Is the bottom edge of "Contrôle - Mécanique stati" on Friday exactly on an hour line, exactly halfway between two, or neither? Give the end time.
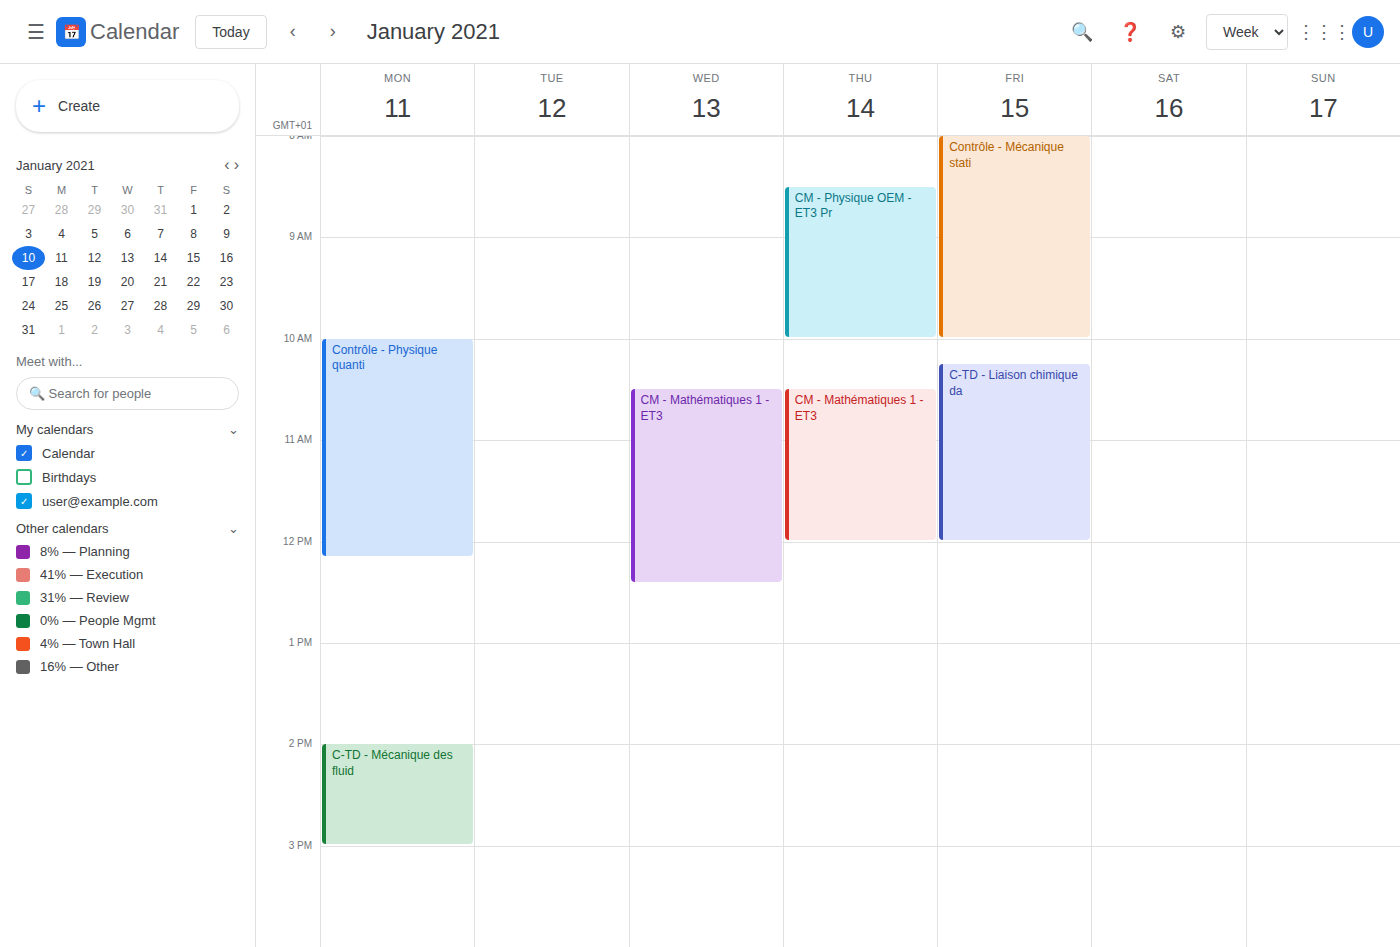
10:00 AM -- exactly on the 10 AM line.